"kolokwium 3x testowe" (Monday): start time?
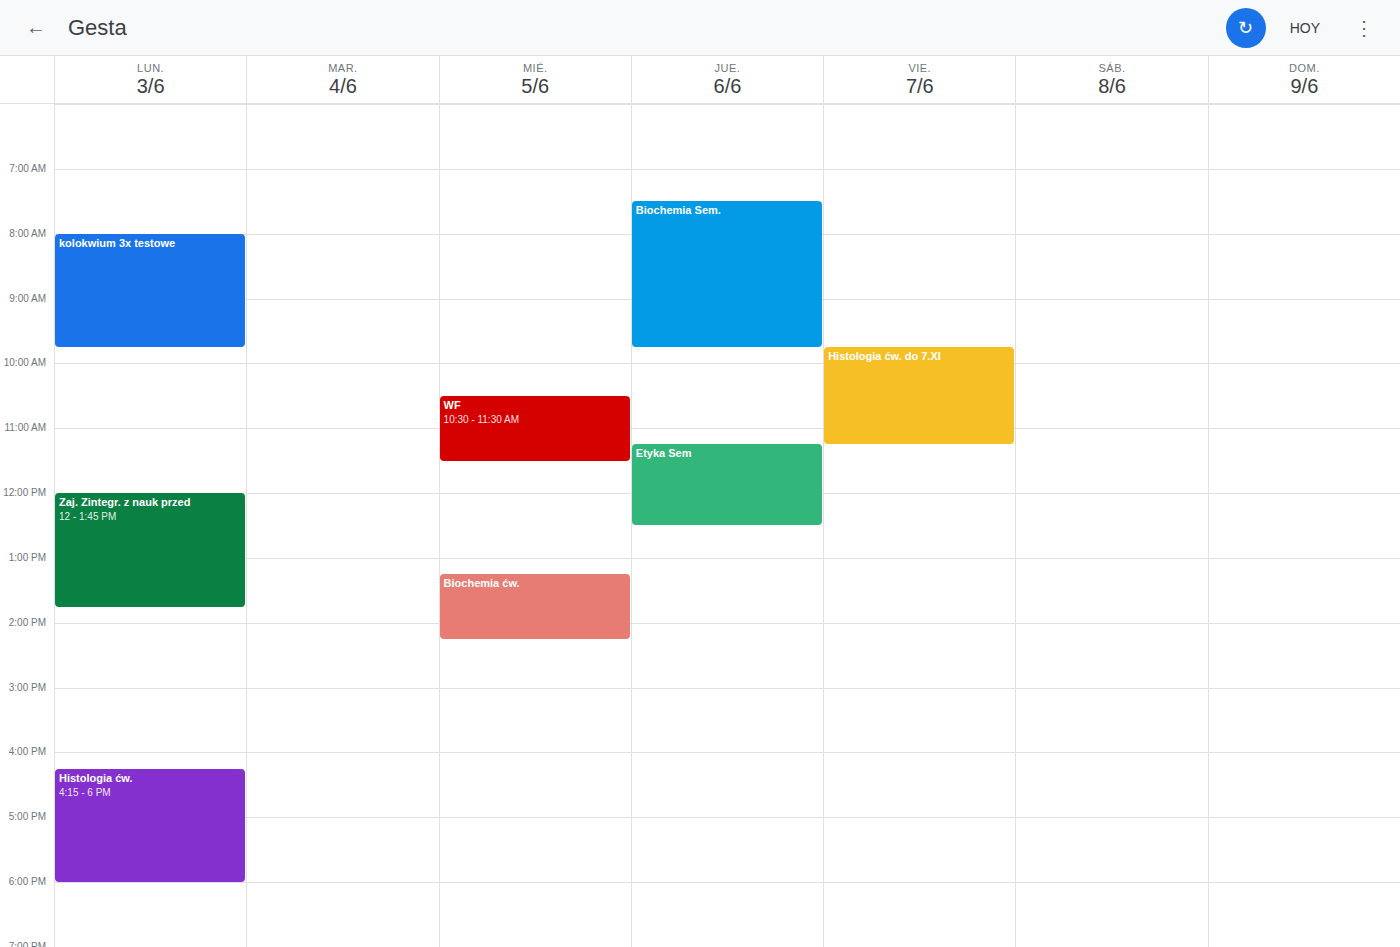
8:00 AM